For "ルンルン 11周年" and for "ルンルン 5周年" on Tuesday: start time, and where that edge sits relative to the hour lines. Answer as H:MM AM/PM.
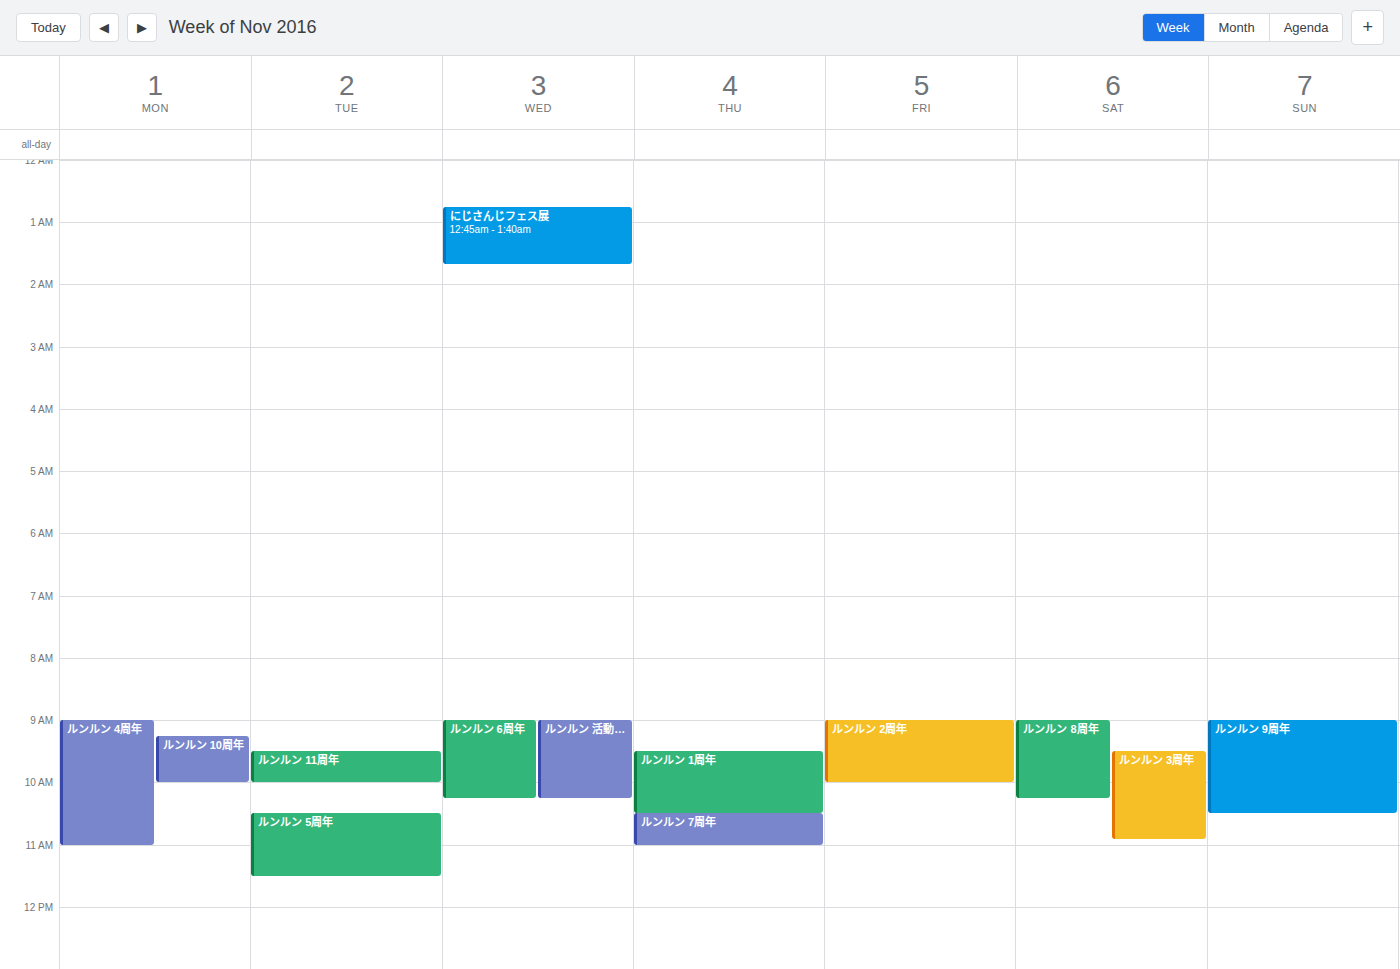
"ルンルン 11周年": 9:30 AM, halfway between the 9 AM and 10 AM lines. "ルンルン 5周年": 10:30 AM, halfway between the 10 AM and 11 AM lines.